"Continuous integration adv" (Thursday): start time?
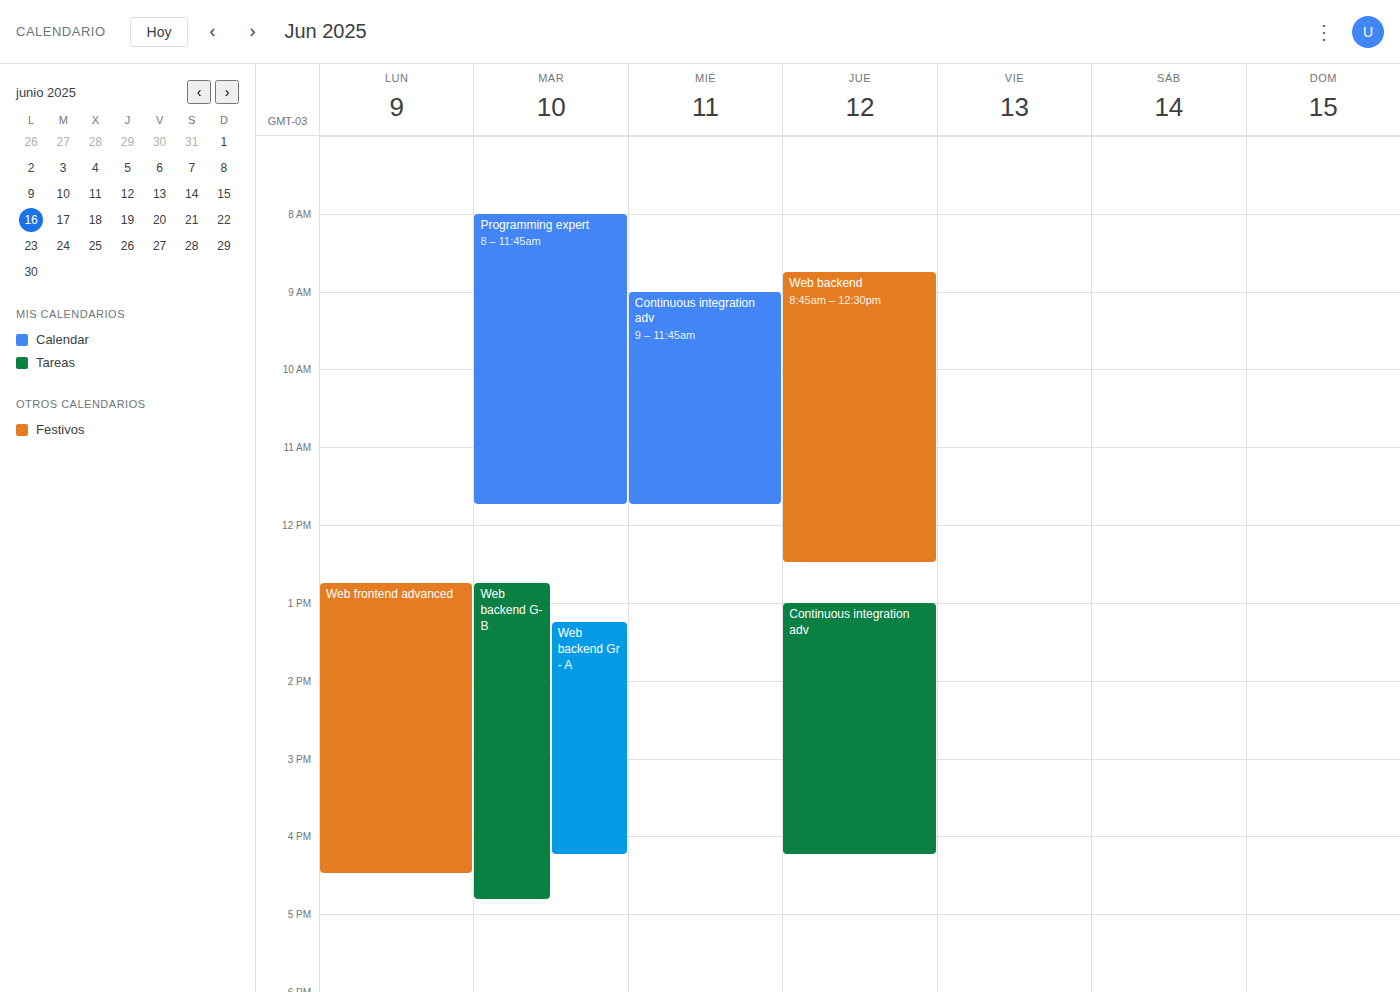
1:00 PM